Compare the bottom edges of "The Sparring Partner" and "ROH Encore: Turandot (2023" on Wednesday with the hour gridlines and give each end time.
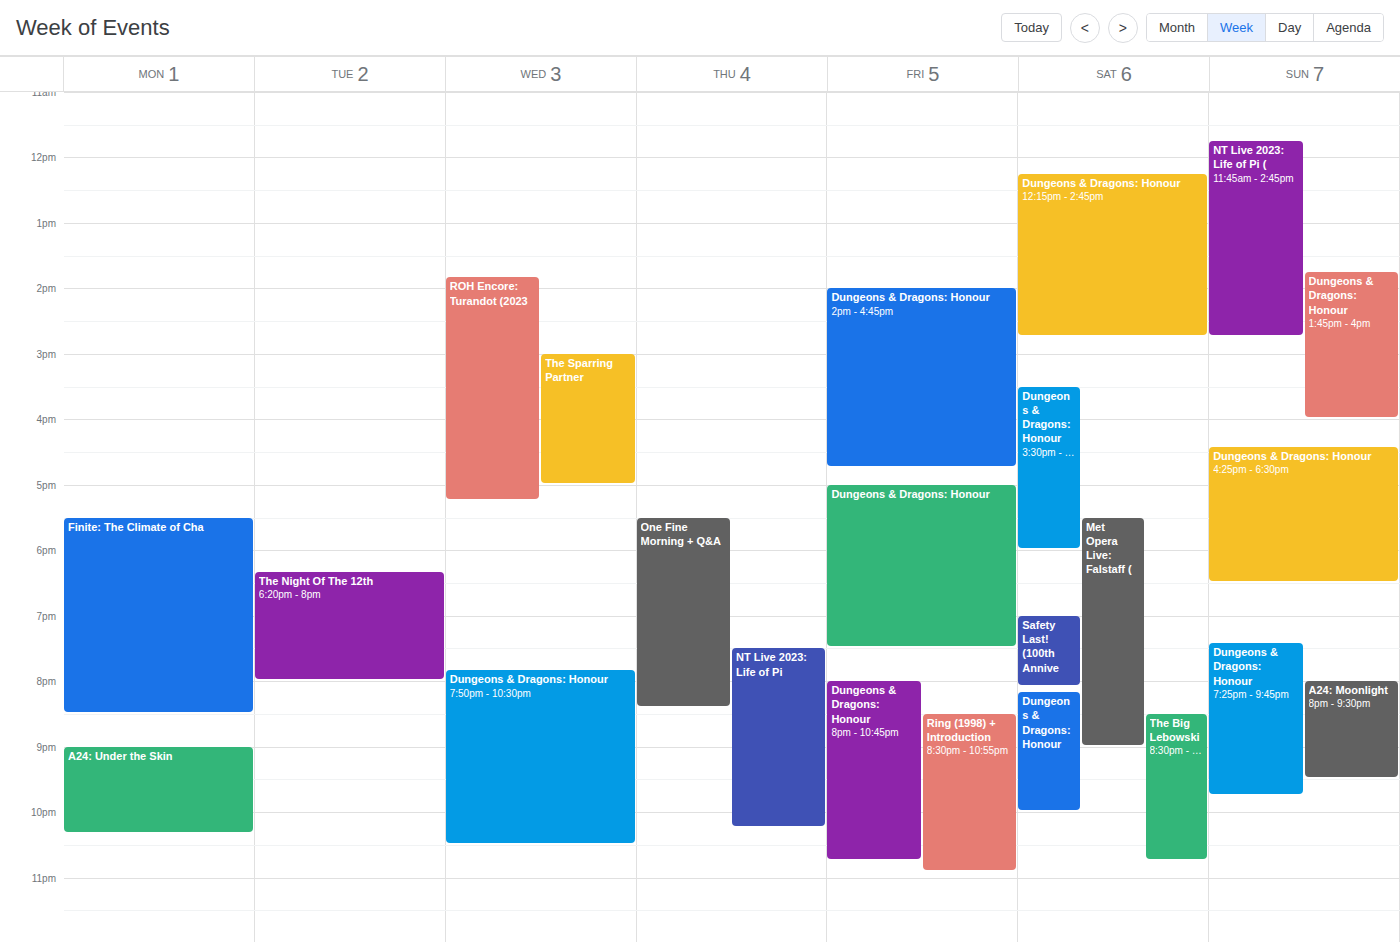
"The Sparring Partner": 5:00 PM, exactly on the 5 PM line. "ROH Encore: Turandot (2023": 5:15 PM, neither: a quarter of the way from the 5 PM line to the 6 PM line.